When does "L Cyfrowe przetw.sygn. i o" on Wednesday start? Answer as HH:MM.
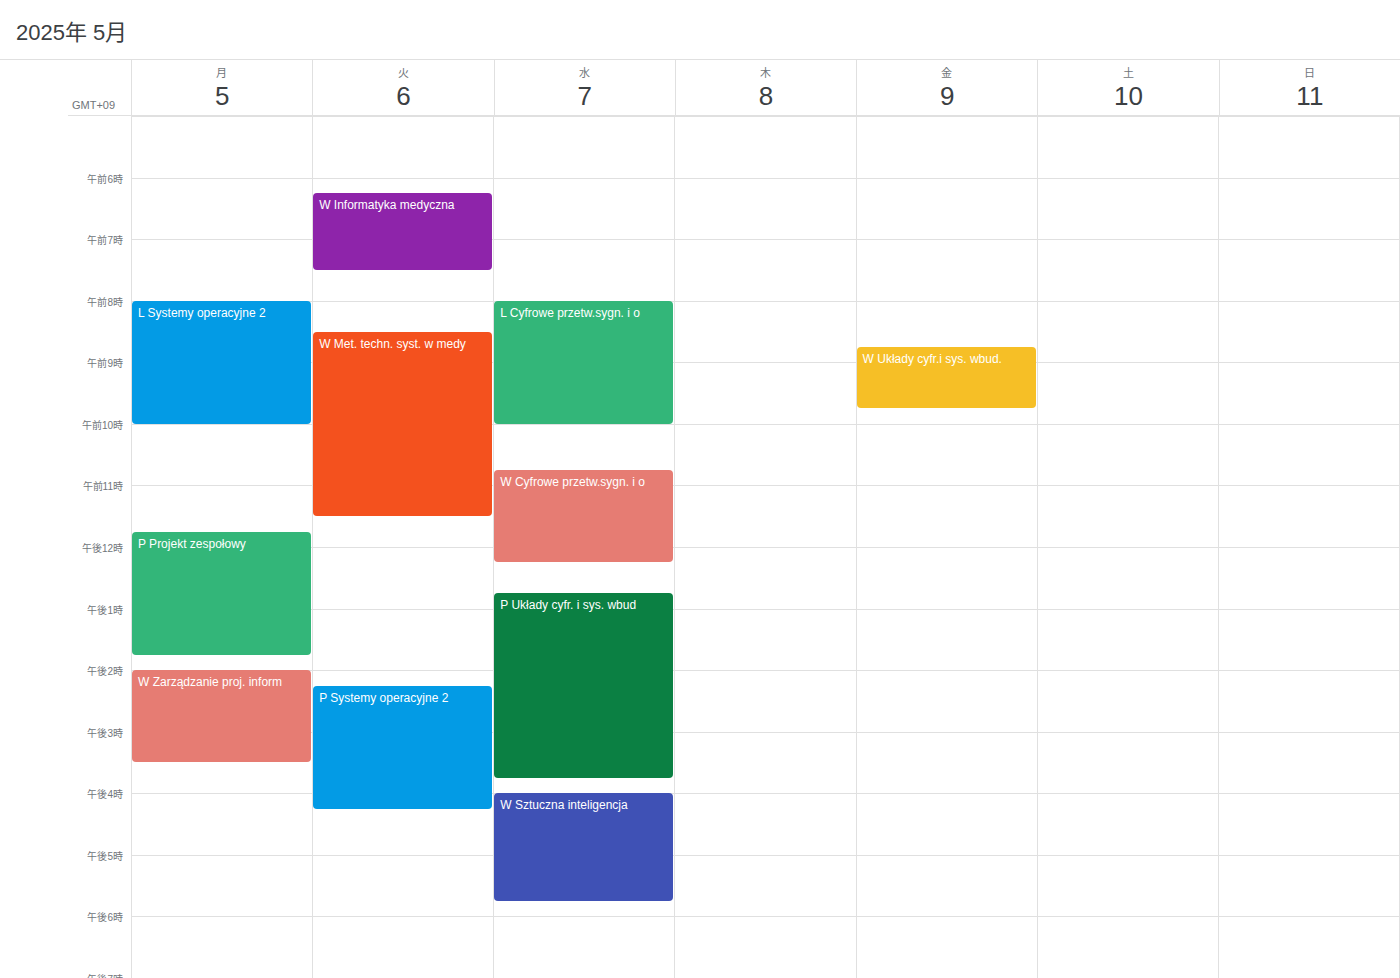
08:00